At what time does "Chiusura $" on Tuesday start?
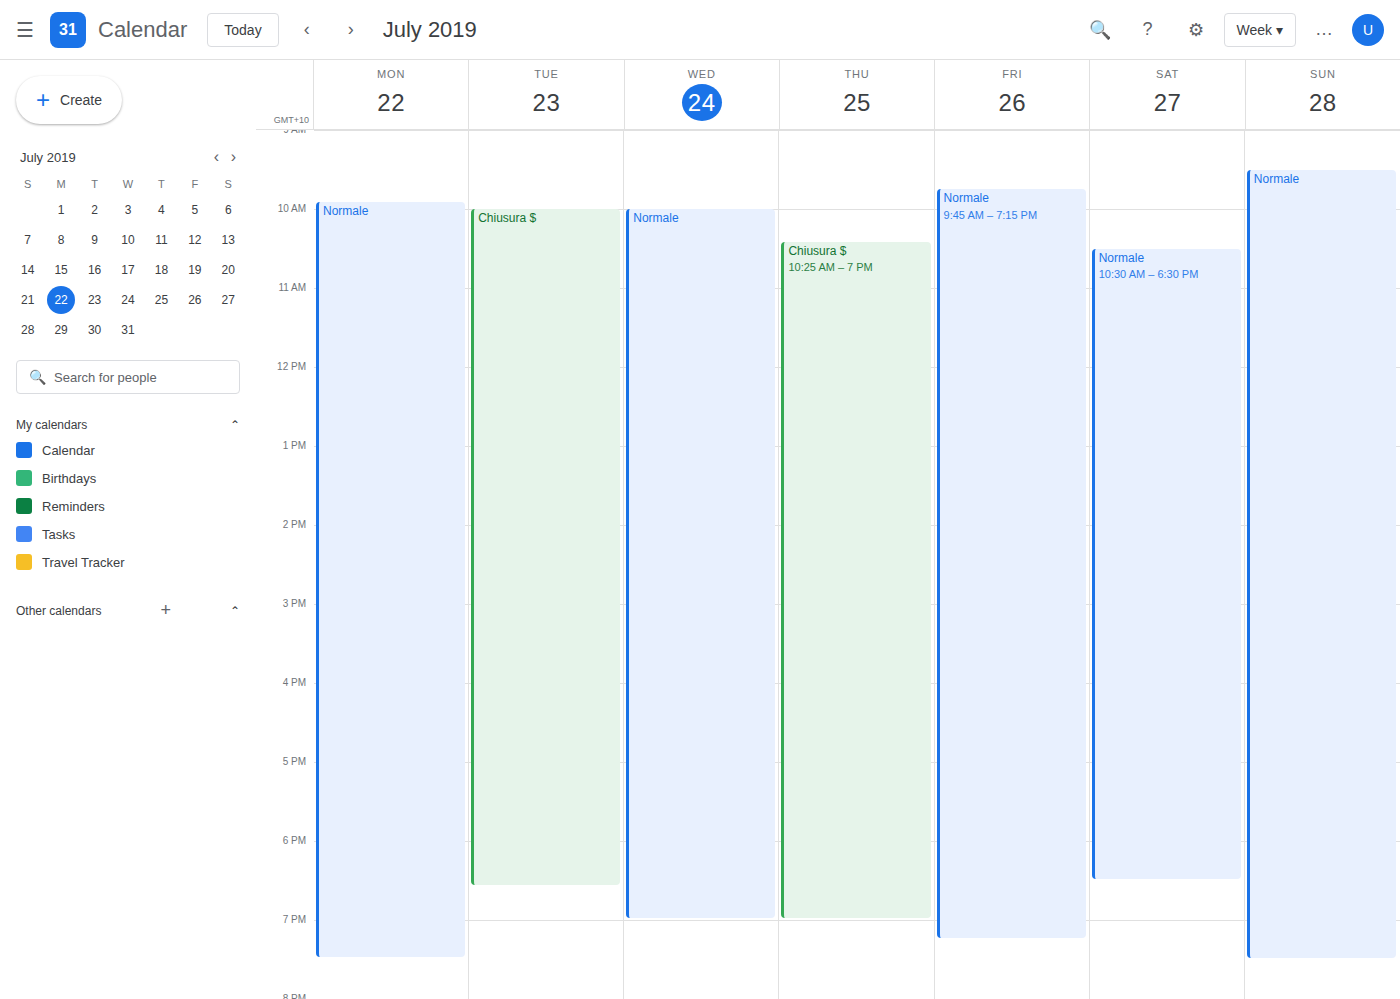
10:00 AM